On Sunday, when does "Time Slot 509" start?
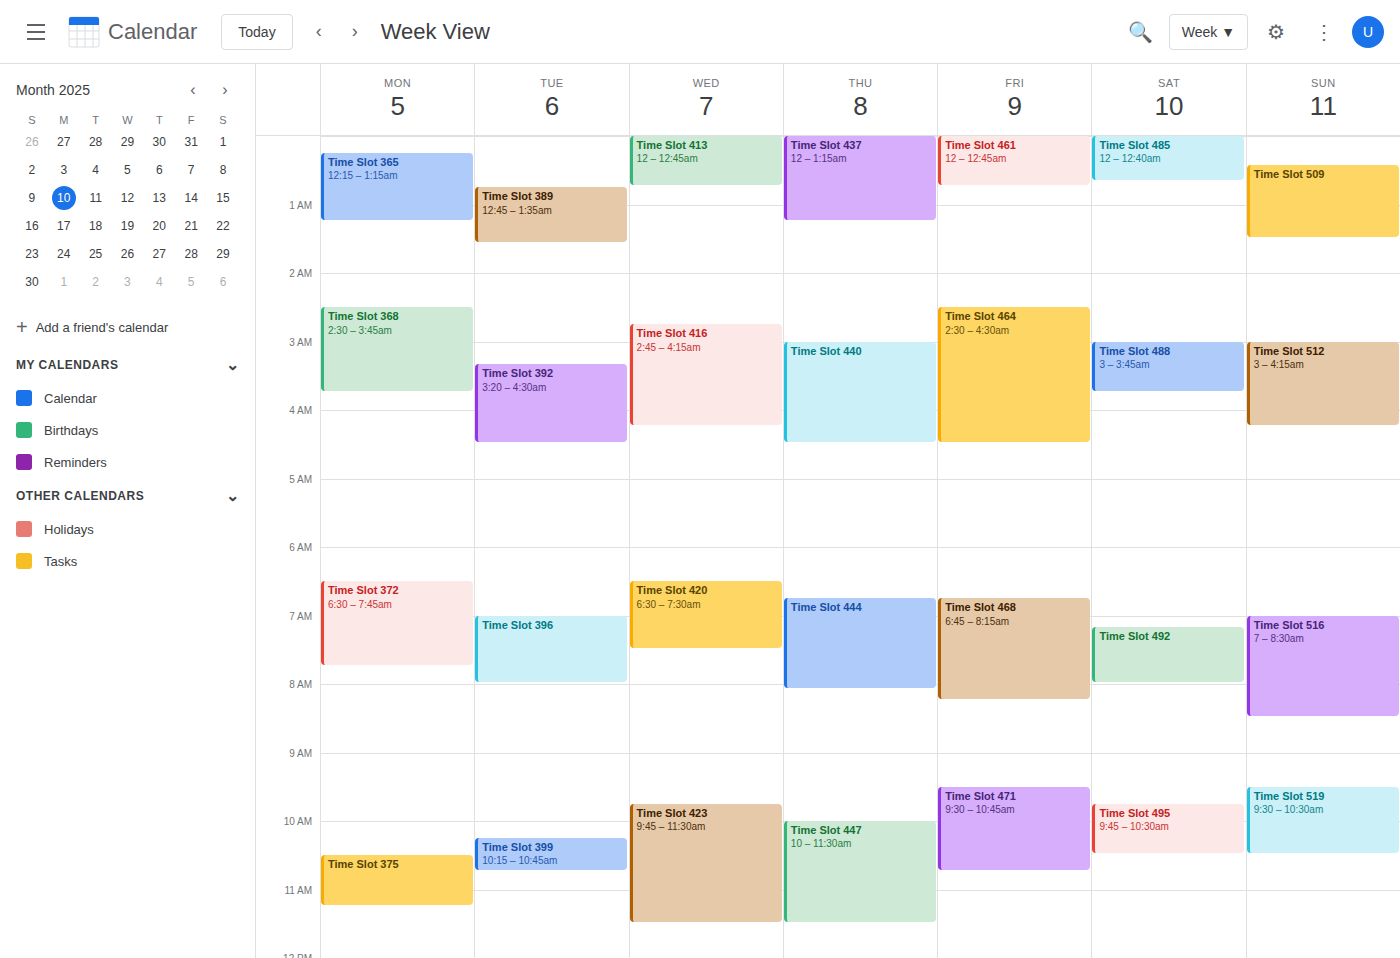
12:25 AM